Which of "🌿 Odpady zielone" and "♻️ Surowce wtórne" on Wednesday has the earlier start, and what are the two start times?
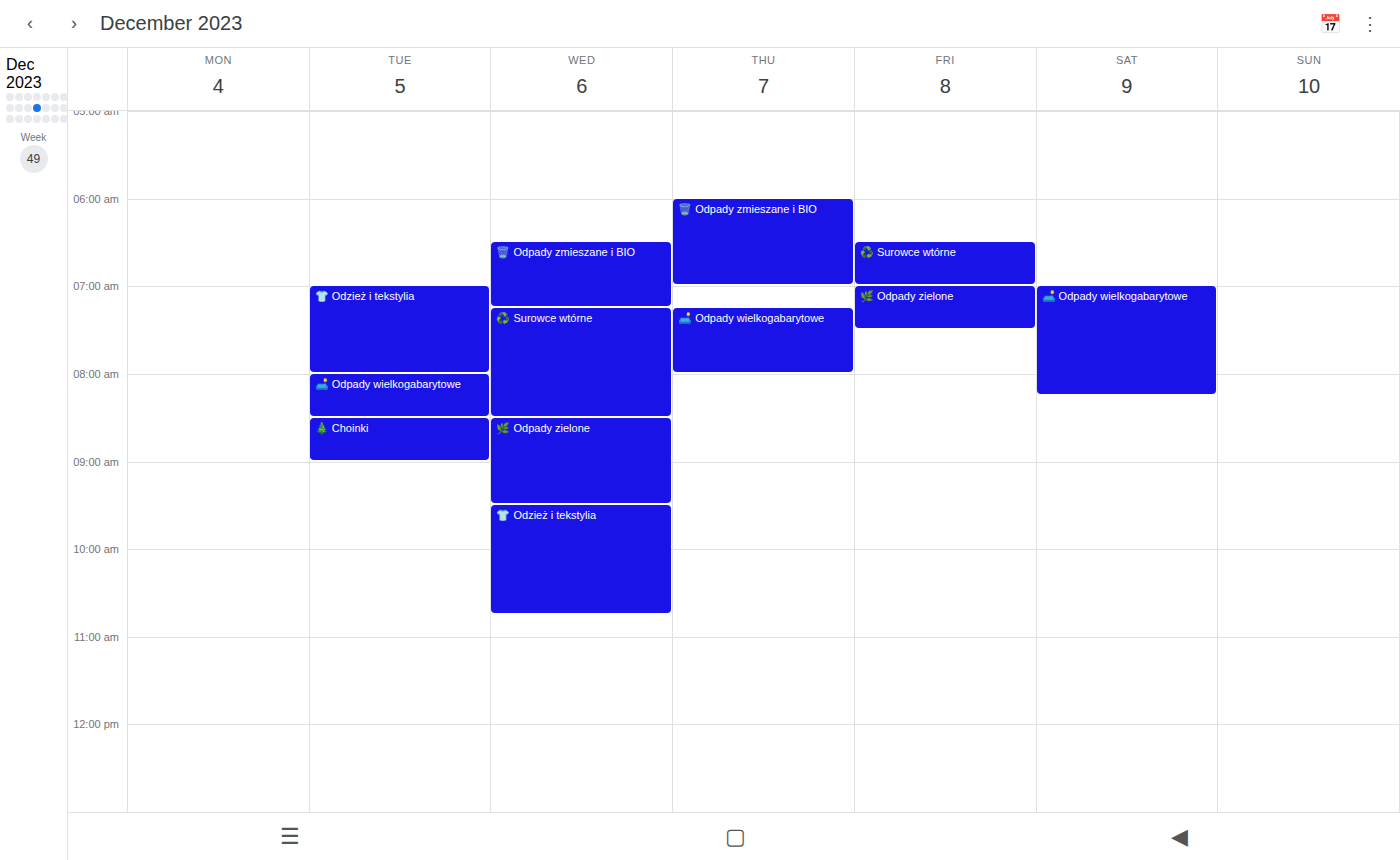
"♻️ Surowce wtórne" 07:15; "🌿 Odpady zielone" 08:30.